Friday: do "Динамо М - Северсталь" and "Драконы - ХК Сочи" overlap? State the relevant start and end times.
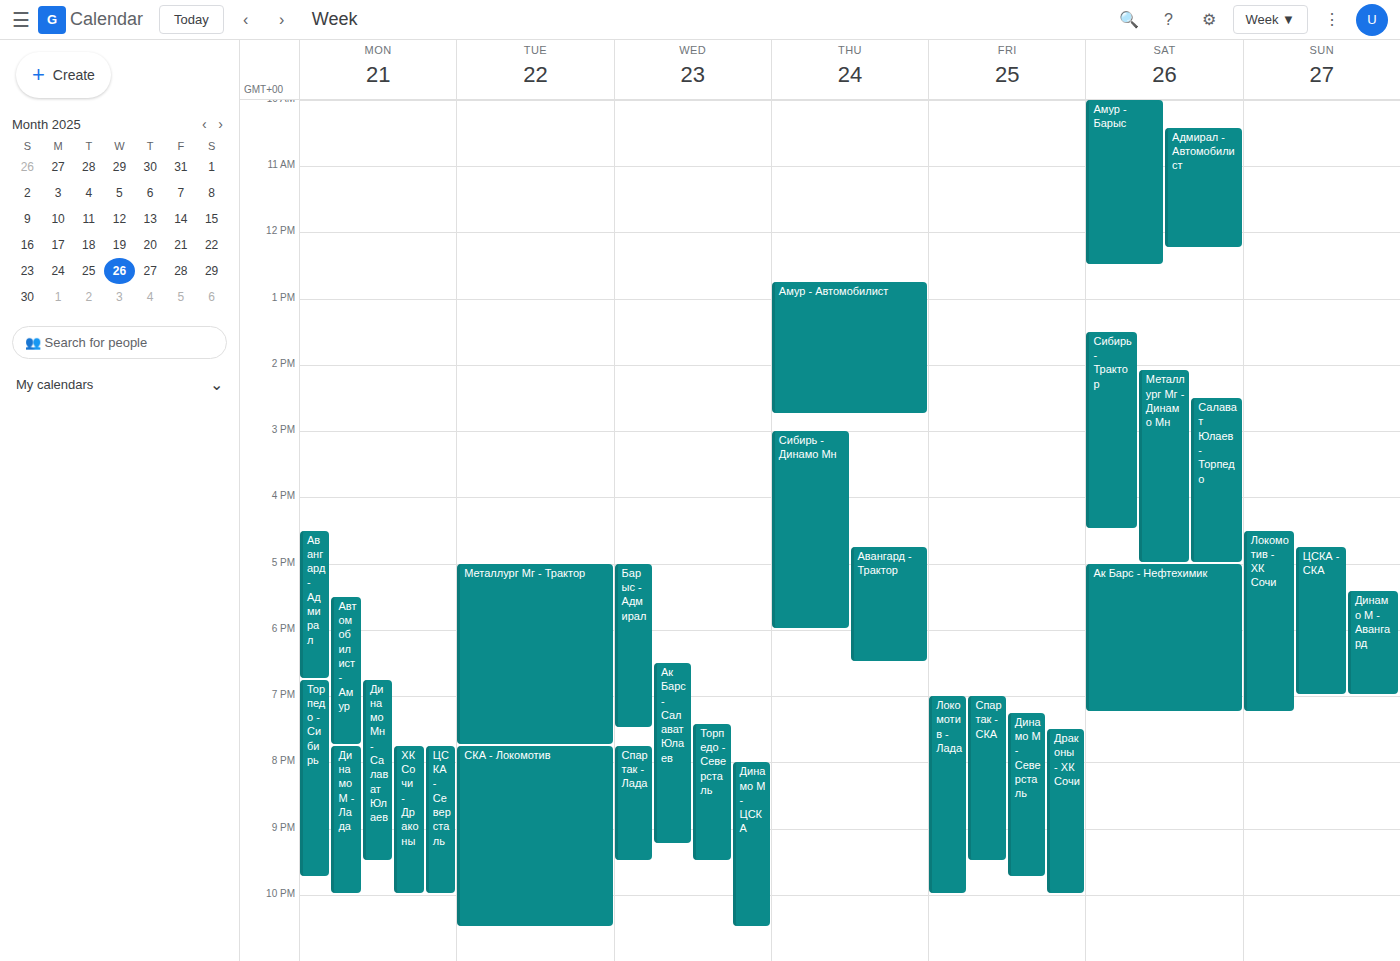
"Драконы - ХК Сочи" starts at 7:30 PM, before "Динамо М - Северсталь" ends at 9:45 PM -- they overlap.